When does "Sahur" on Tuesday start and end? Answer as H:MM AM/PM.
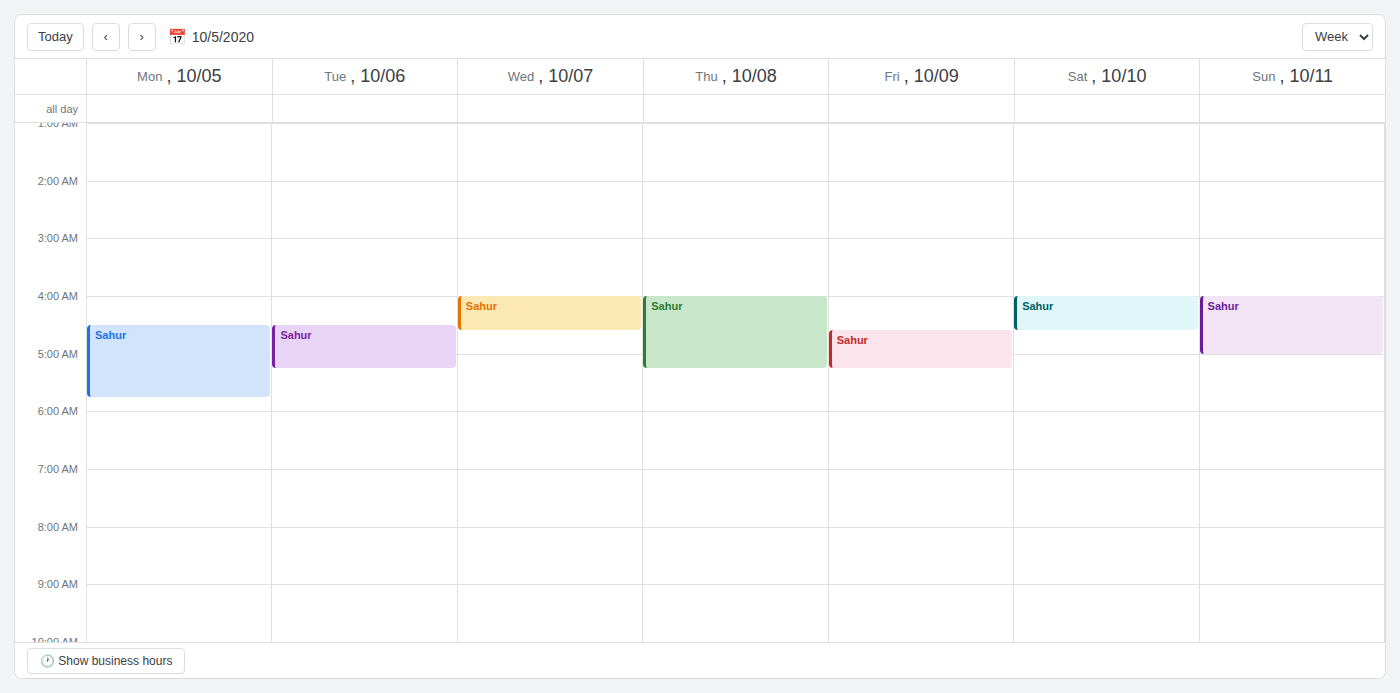
4:30 AM to 5:15 AM